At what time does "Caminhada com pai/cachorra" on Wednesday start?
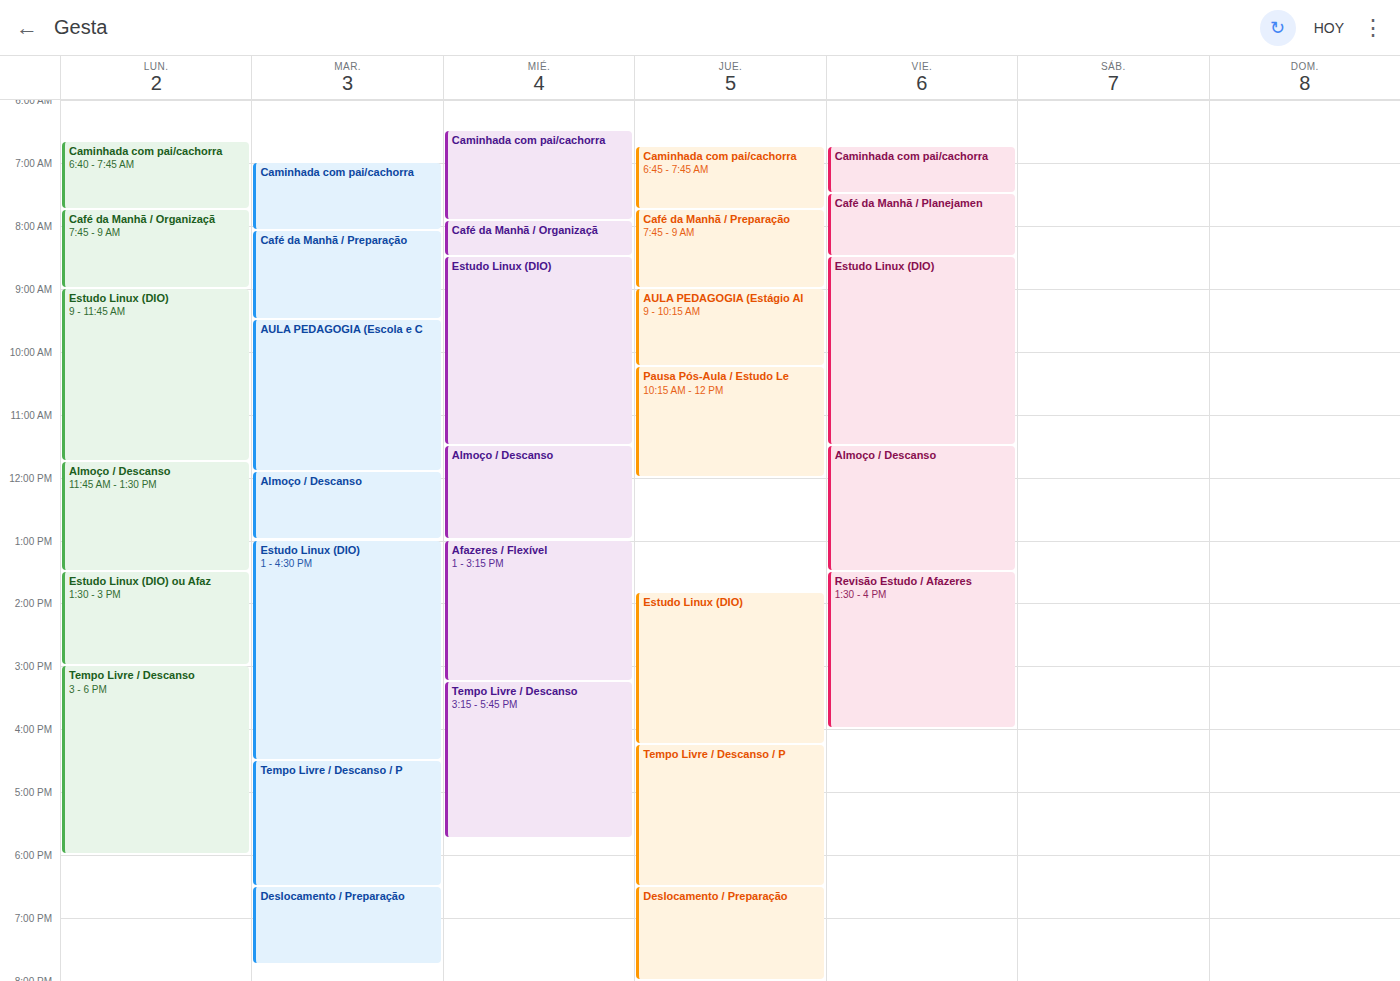
06:30